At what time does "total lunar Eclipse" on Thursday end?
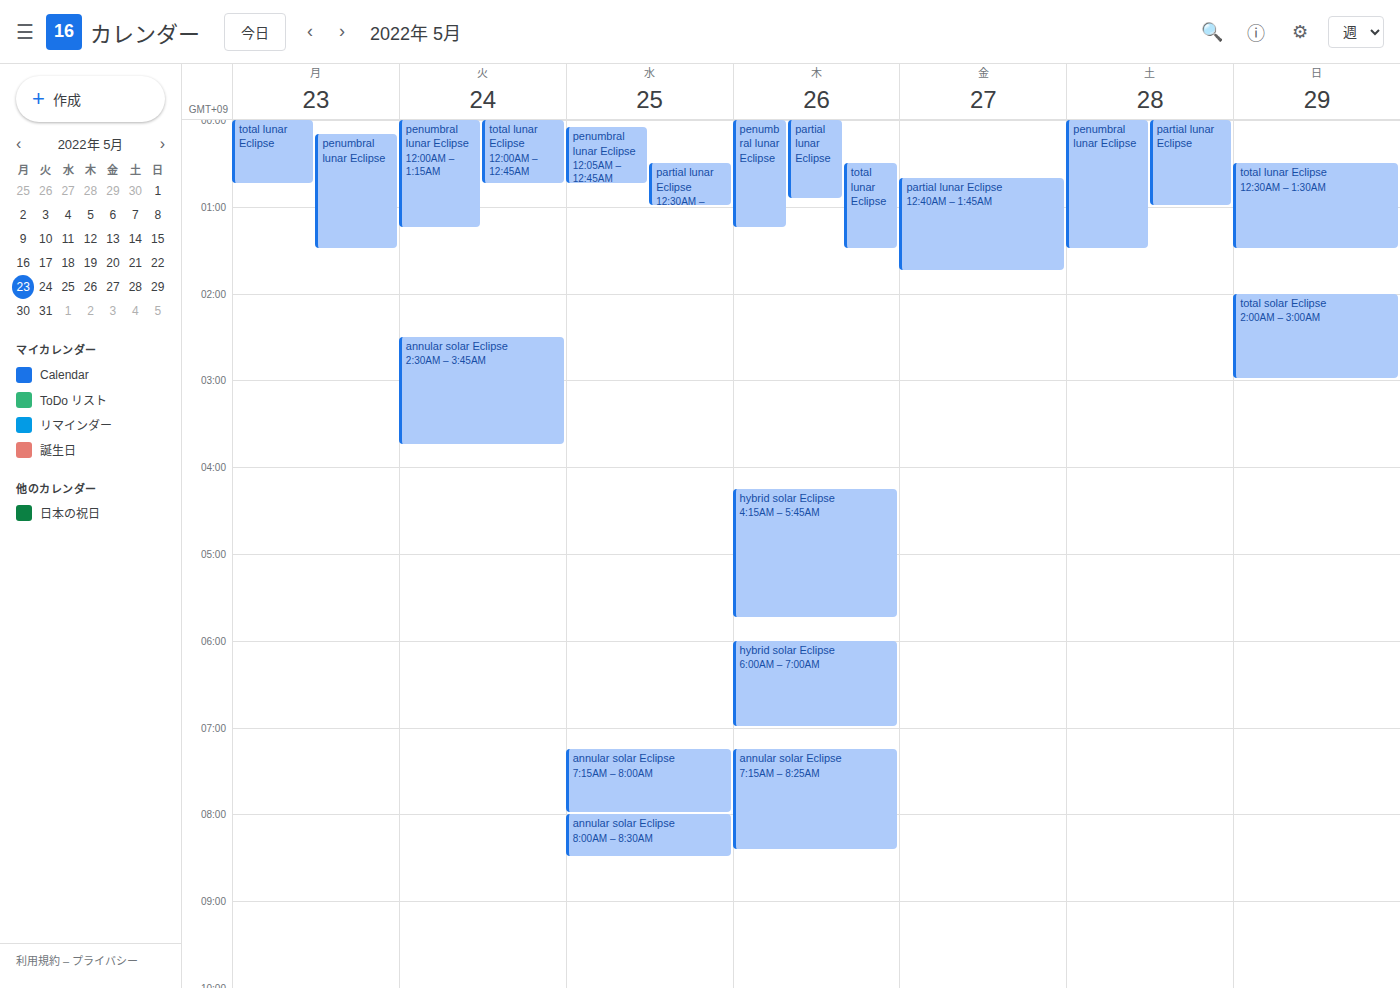
1:30 AM